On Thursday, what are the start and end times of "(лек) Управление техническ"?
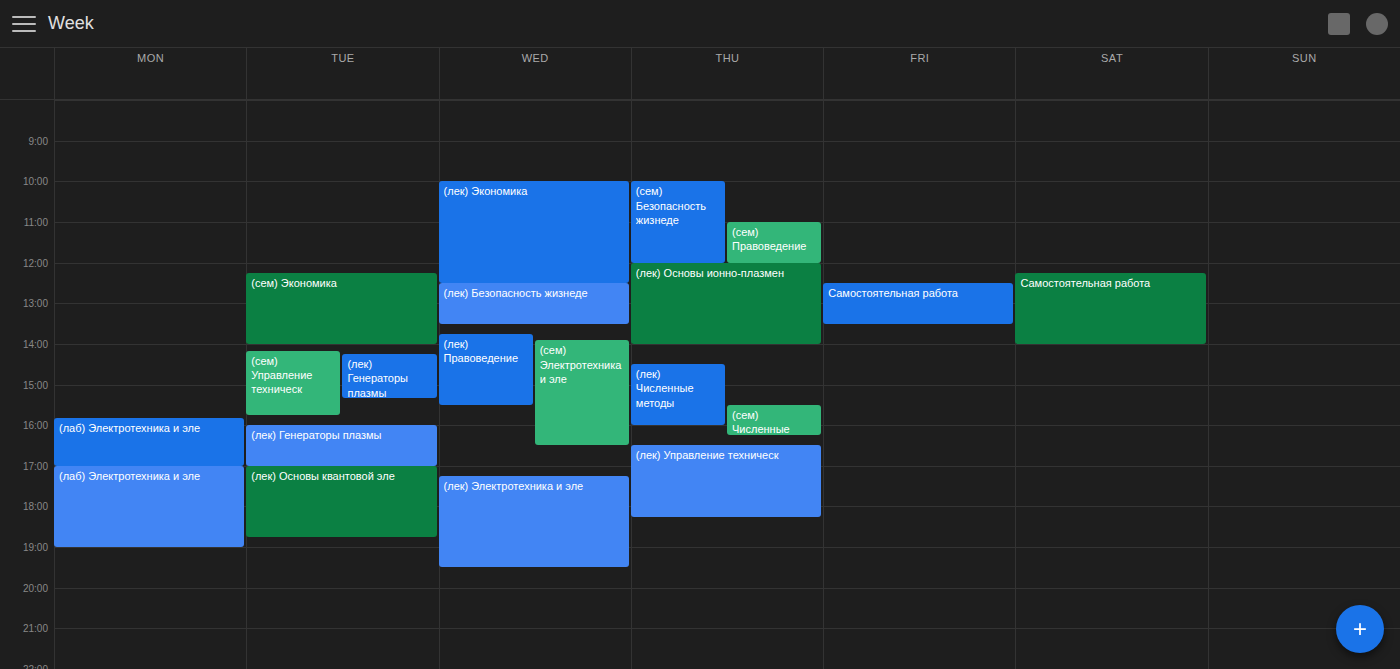
4:30 PM to 6:15 PM